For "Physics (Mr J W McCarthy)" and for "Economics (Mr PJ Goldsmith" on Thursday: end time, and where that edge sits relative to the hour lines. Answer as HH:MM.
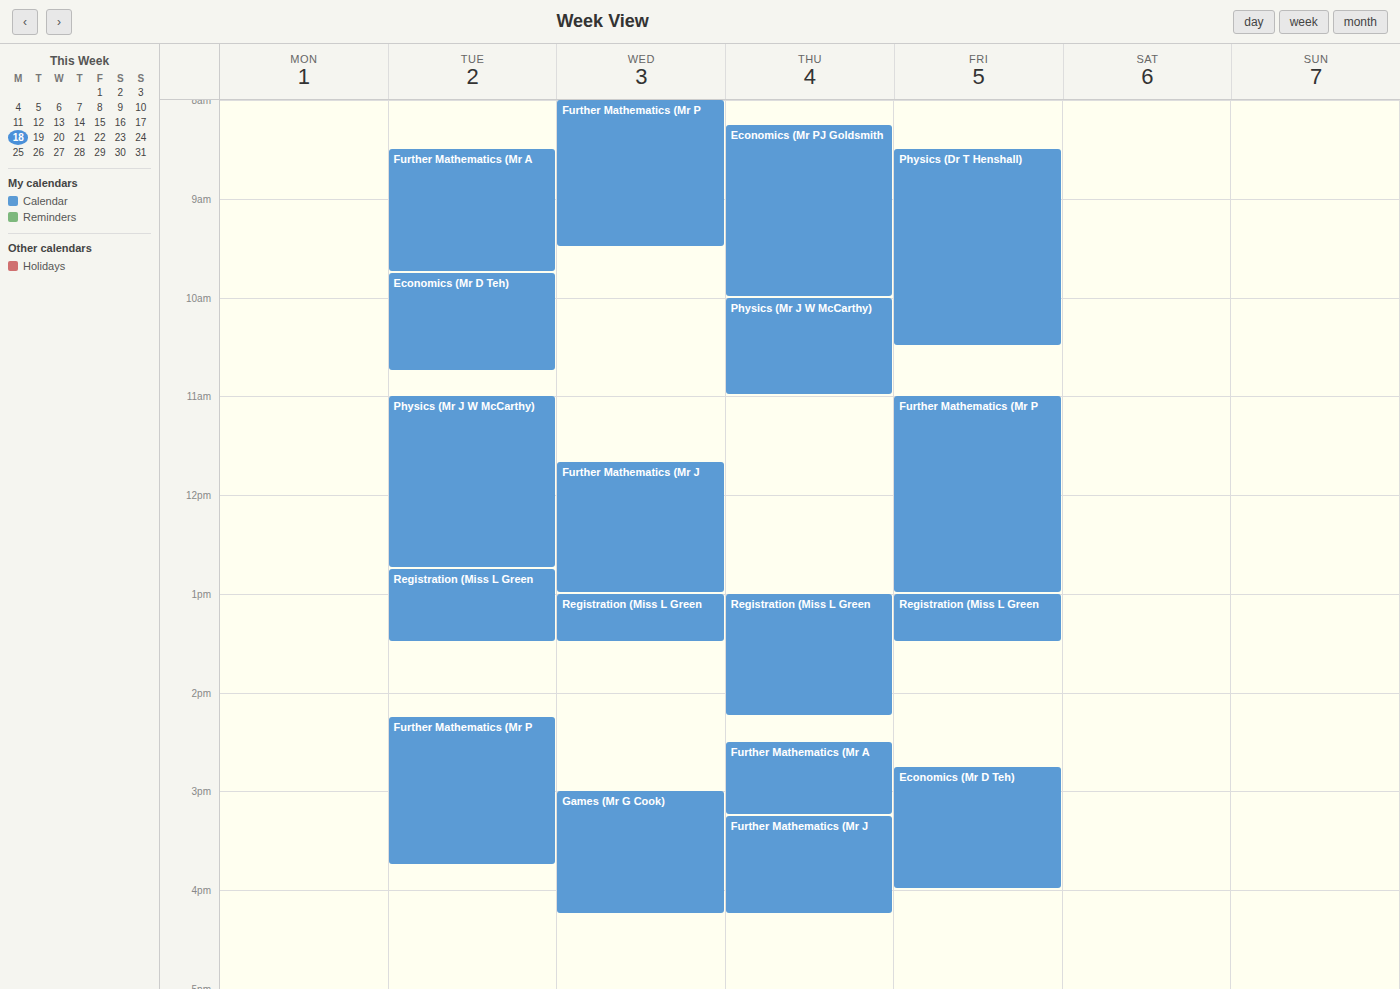
"Physics (Mr J W McCarthy)": 11:00, exactly on the 11:00 line. "Economics (Mr PJ Goldsmith": 10:00, exactly on the 10:00 line.